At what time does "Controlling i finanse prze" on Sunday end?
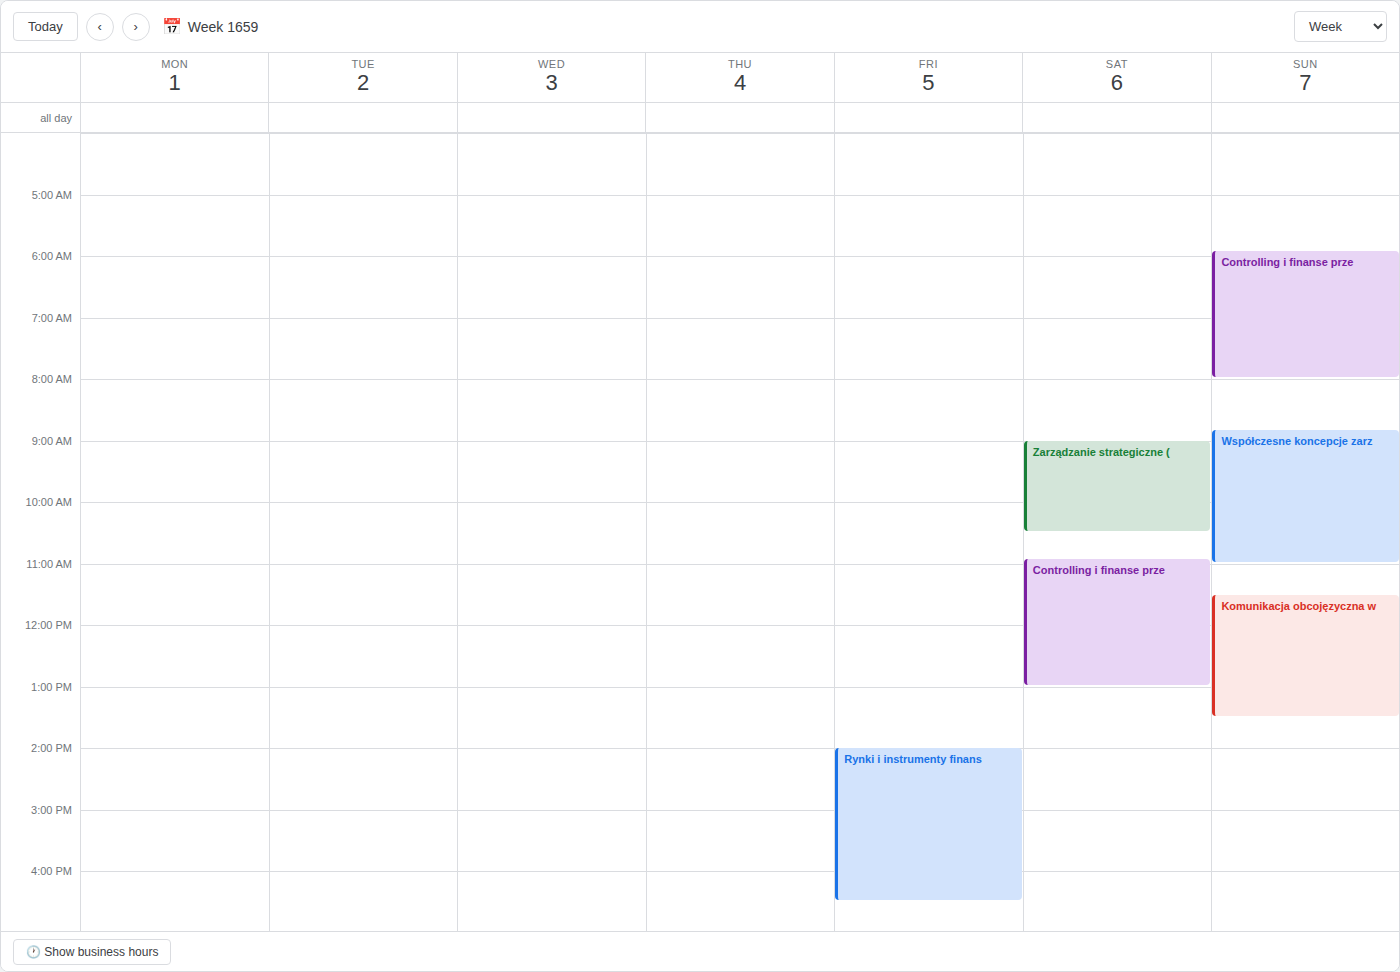
08:00